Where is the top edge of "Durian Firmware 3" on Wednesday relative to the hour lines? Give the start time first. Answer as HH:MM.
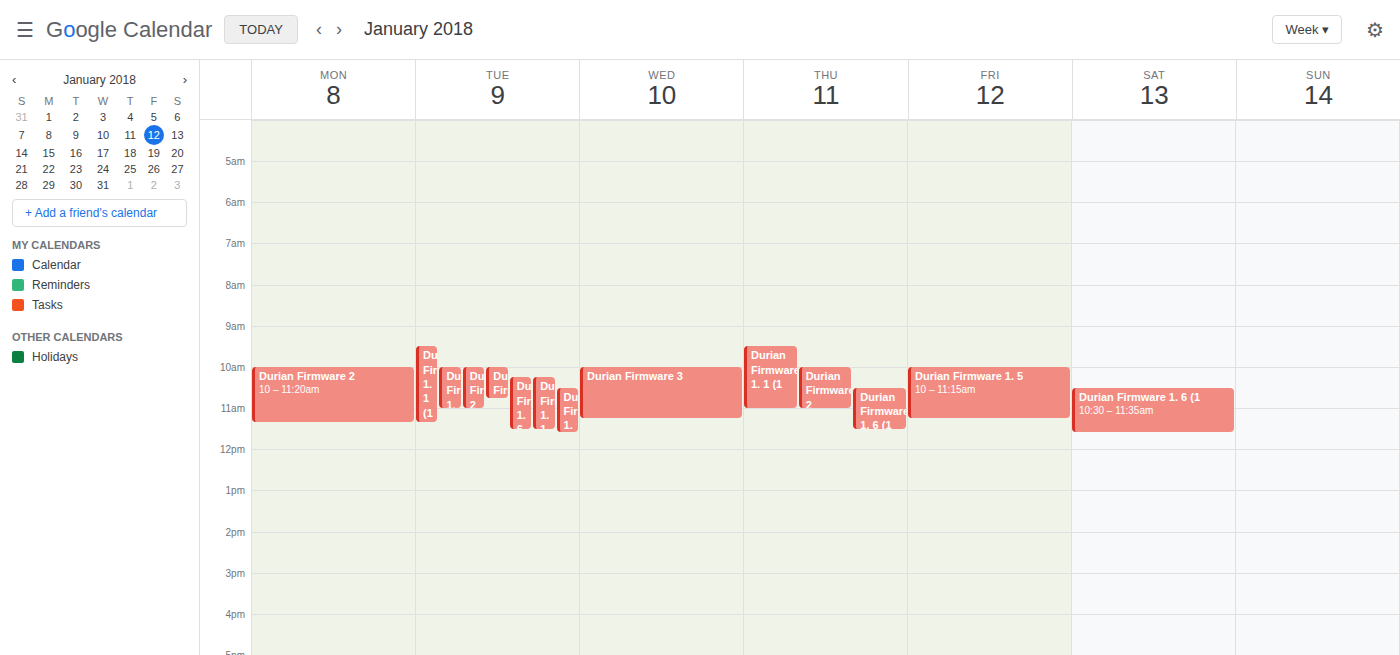
10:00 -- exactly on the 10:00 line.